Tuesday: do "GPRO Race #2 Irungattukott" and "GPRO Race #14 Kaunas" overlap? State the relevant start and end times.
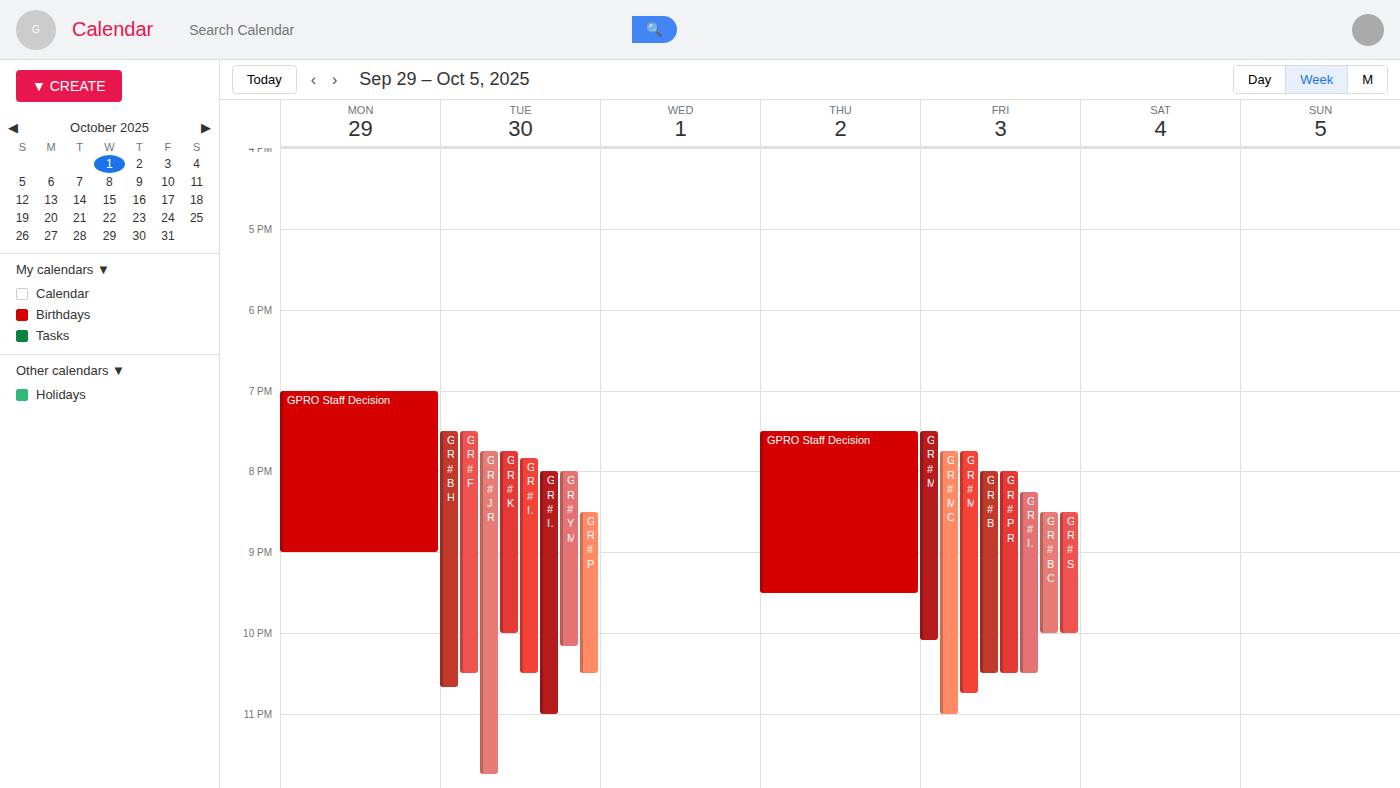
"GPRO Race #2 Irungattukott" starts at 8:00 PM, before "GPRO Race #14 Kaunas" ends at 10:00 PM -- they overlap.